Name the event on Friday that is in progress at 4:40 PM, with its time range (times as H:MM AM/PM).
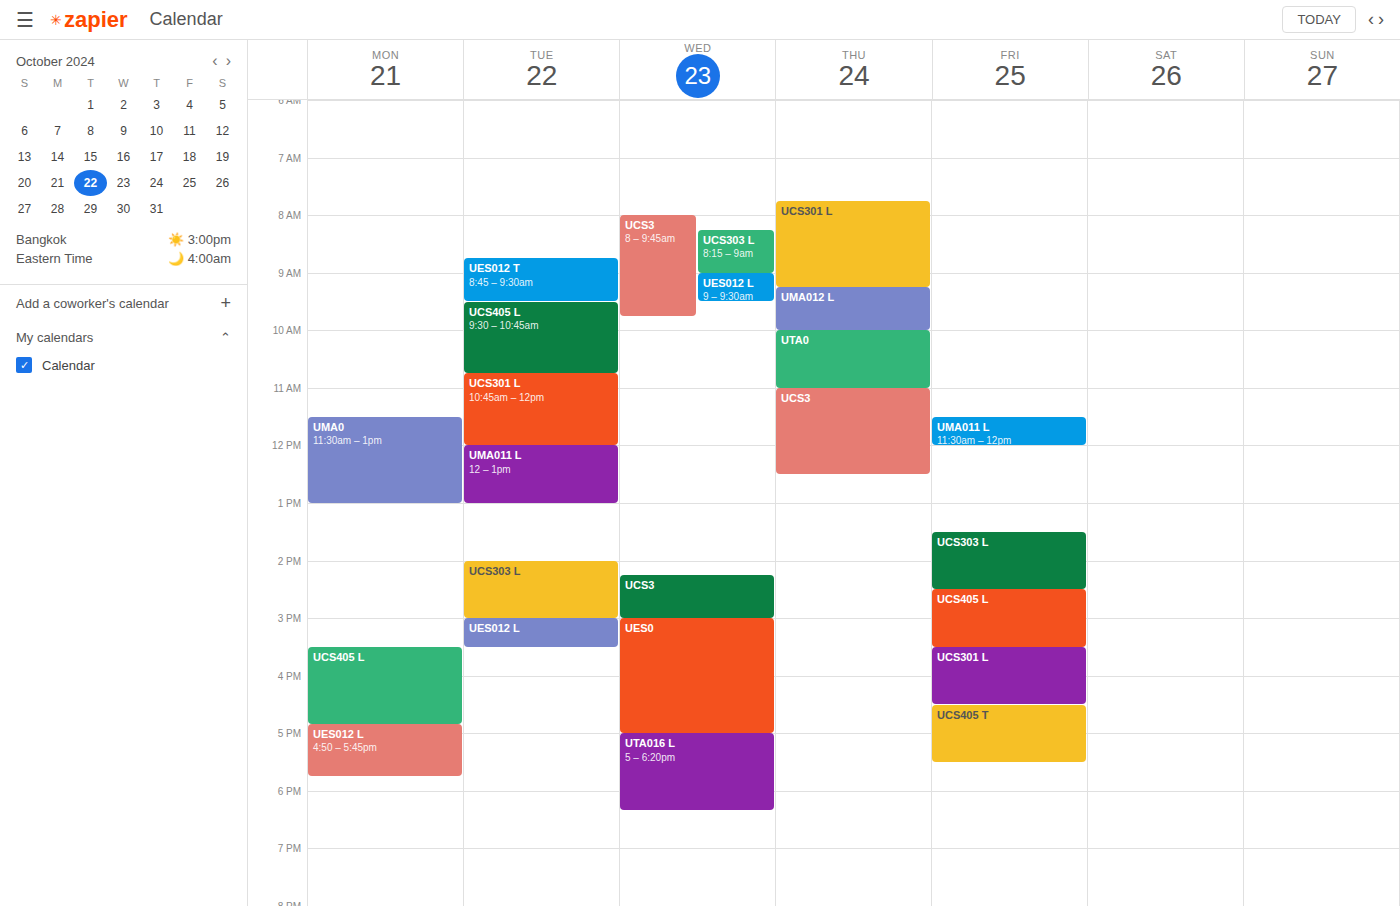
"UCS405 T", 4:30 PM to 5:30 PM